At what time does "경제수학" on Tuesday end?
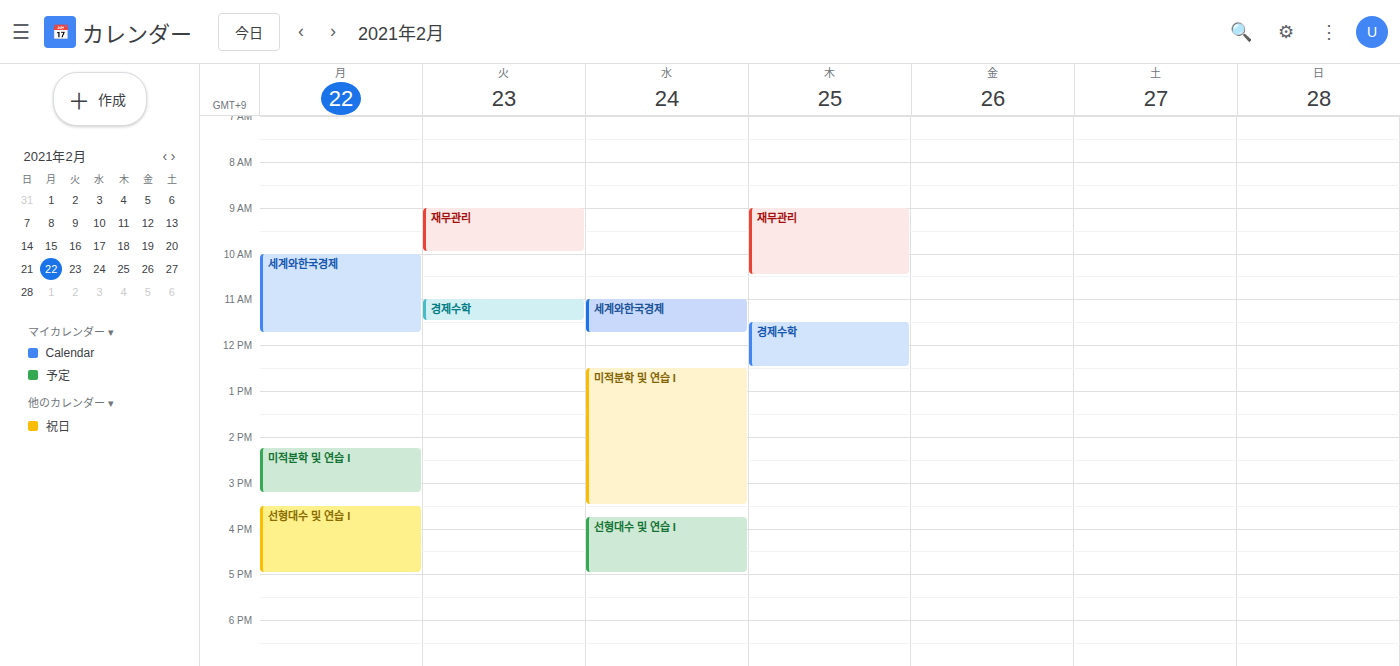
11:30 AM